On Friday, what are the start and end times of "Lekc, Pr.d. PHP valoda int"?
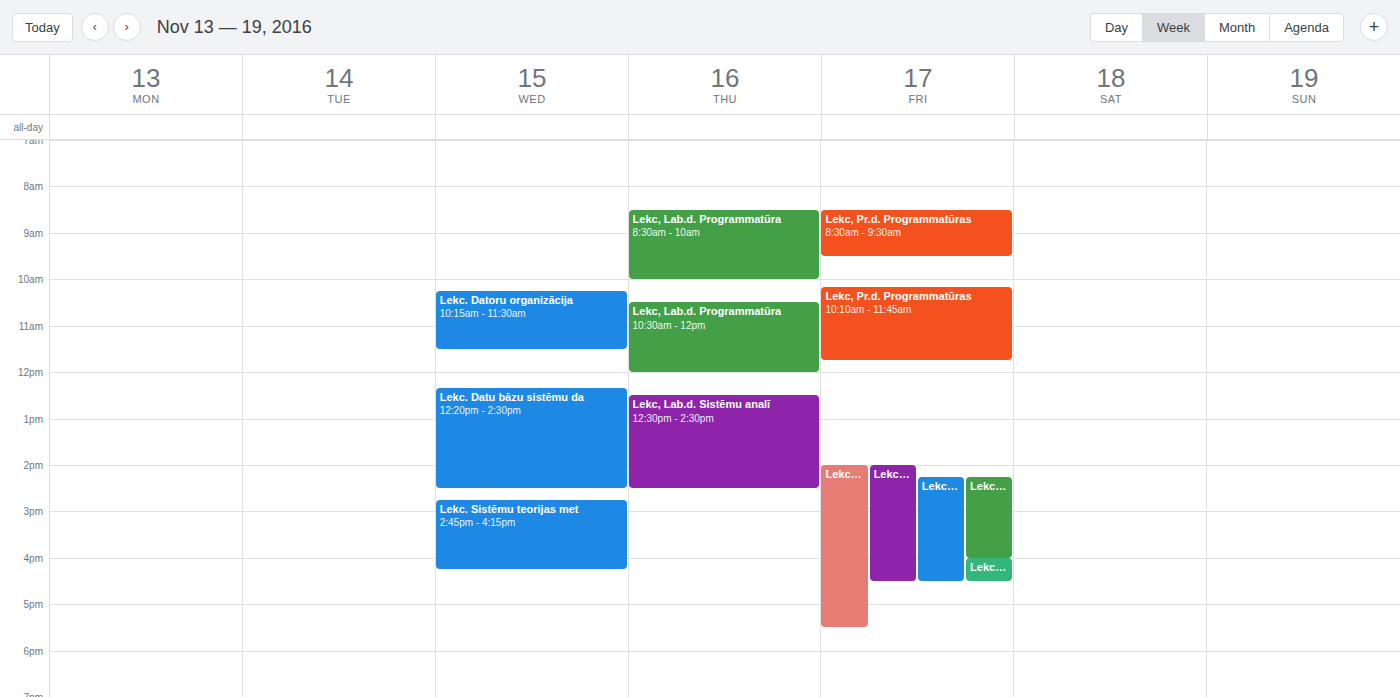
14:00 to 17:30